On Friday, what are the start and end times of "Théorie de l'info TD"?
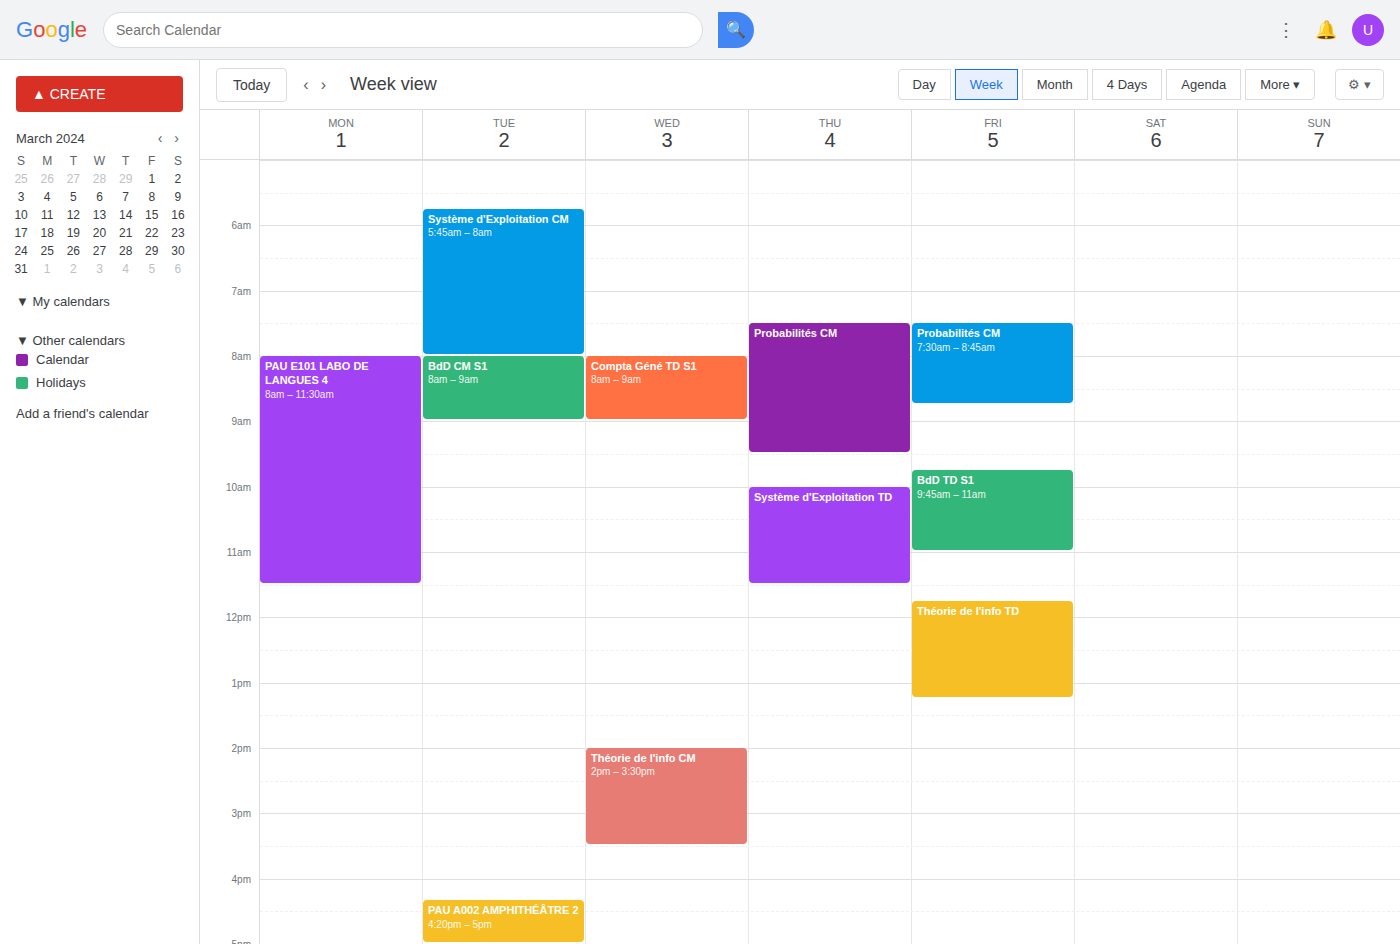
11:45 AM to 1:15 PM